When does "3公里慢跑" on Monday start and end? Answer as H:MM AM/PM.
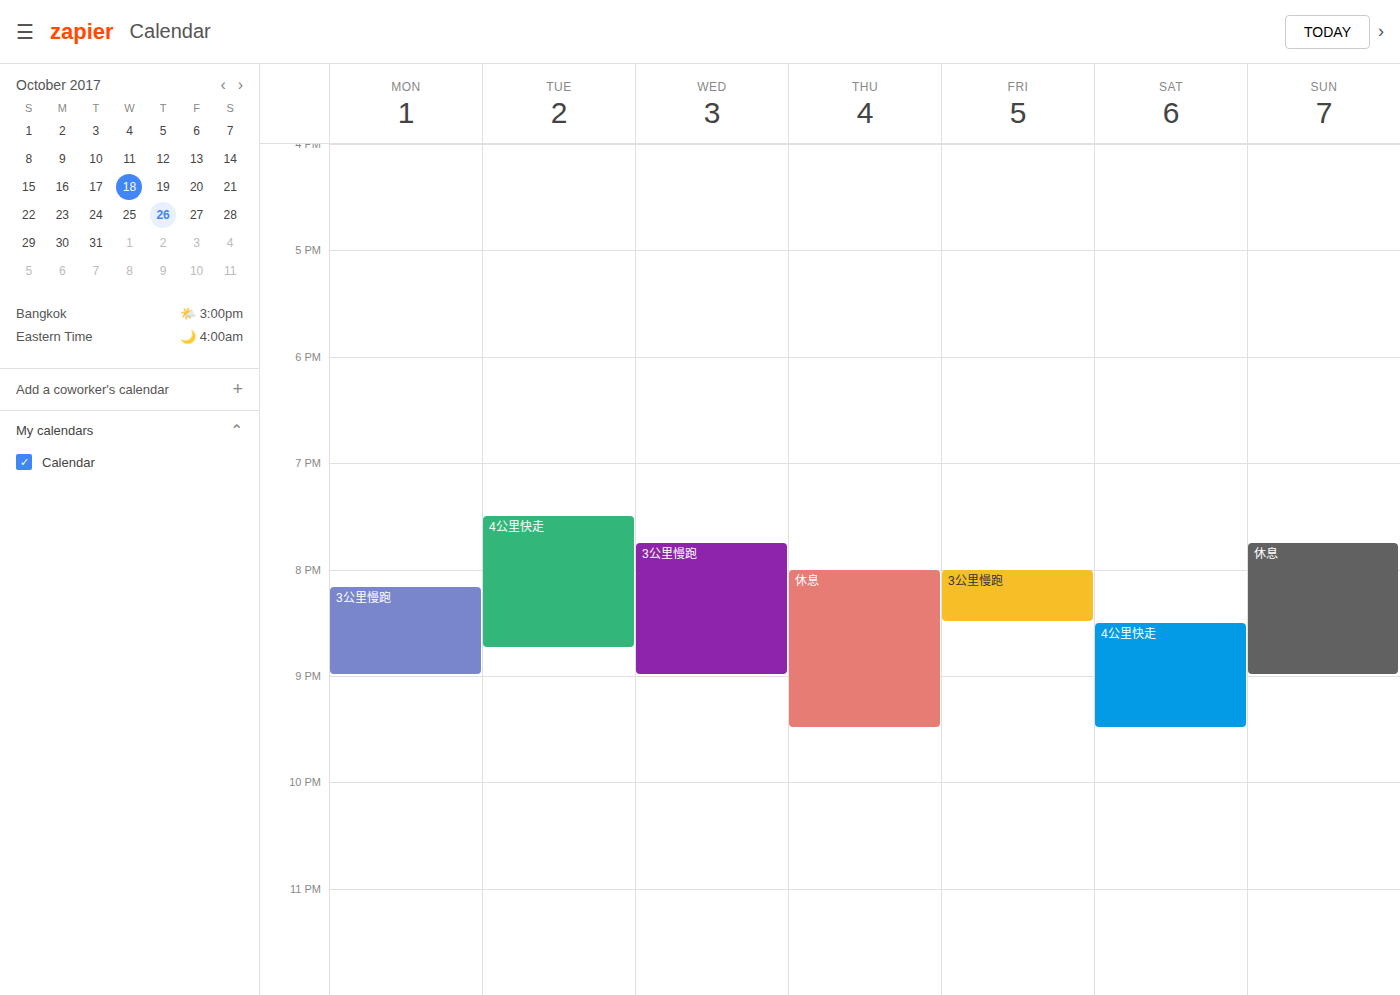
8:10 PM to 9:00 PM